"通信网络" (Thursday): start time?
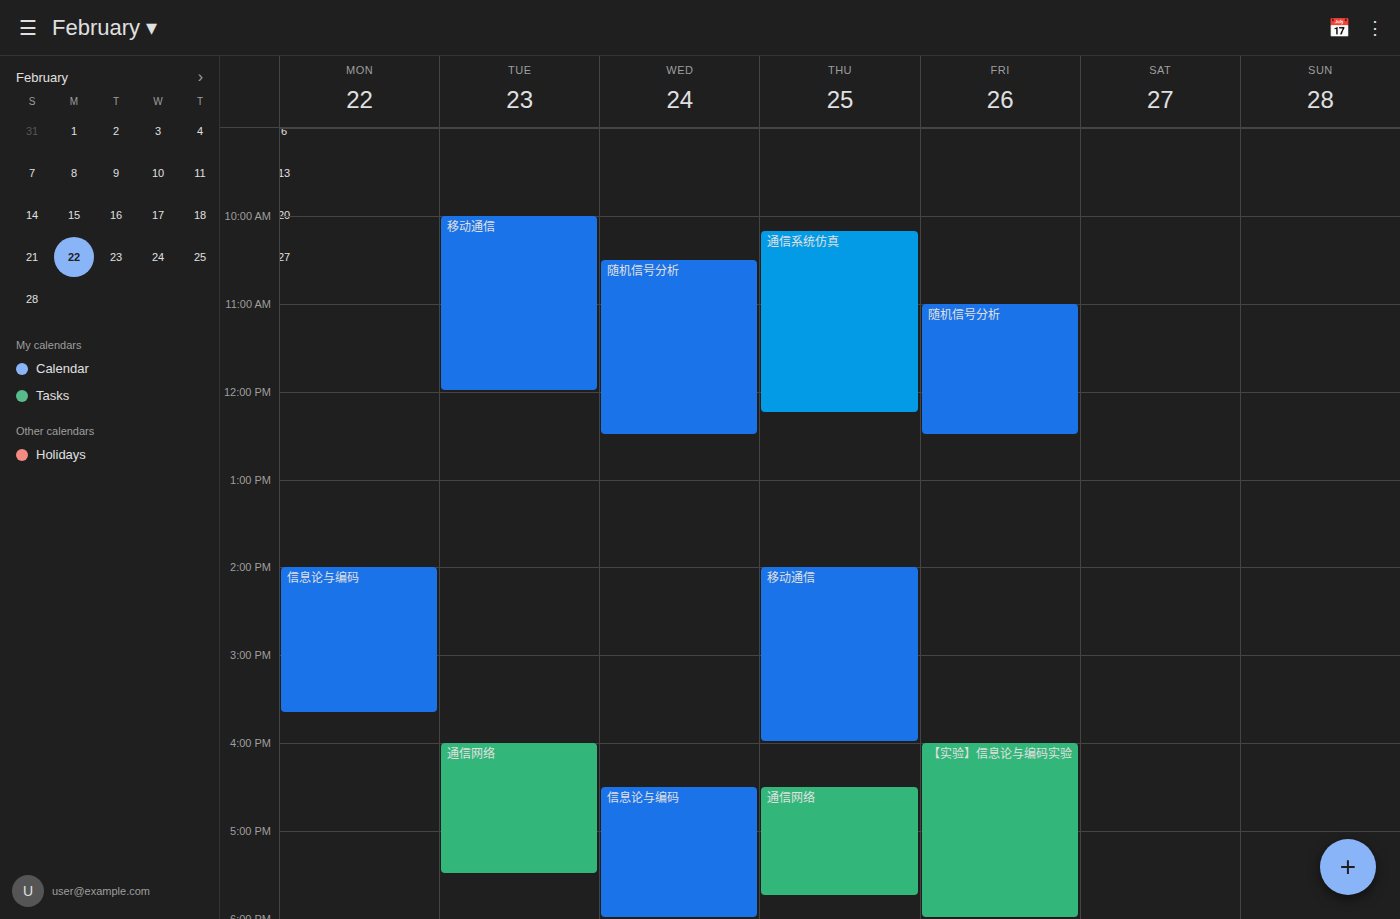
16:30